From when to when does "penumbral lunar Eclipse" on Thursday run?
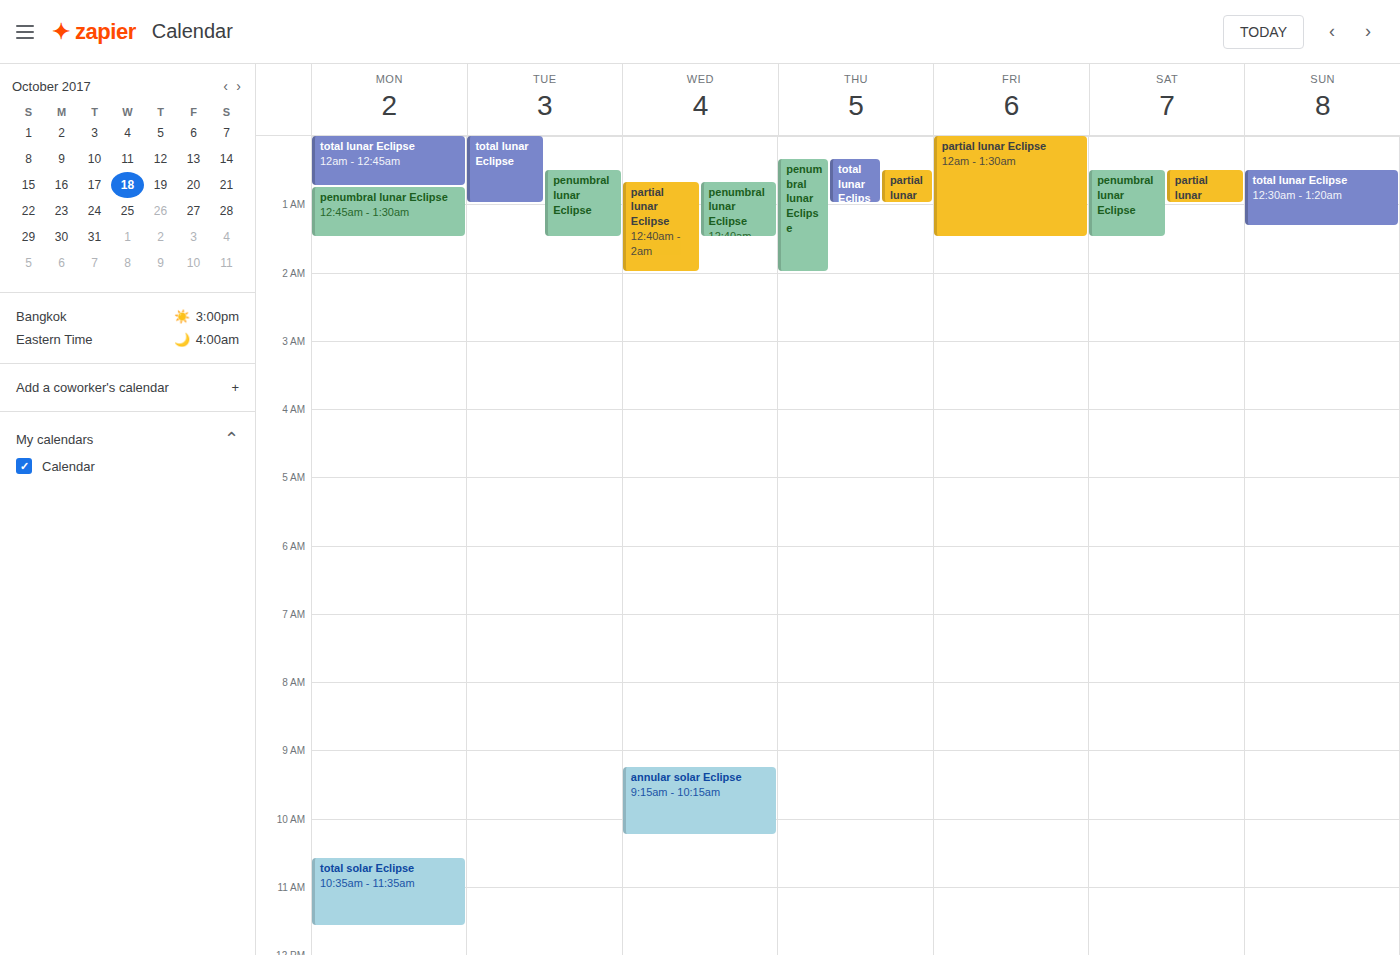
12:20 AM to 2:00 AM